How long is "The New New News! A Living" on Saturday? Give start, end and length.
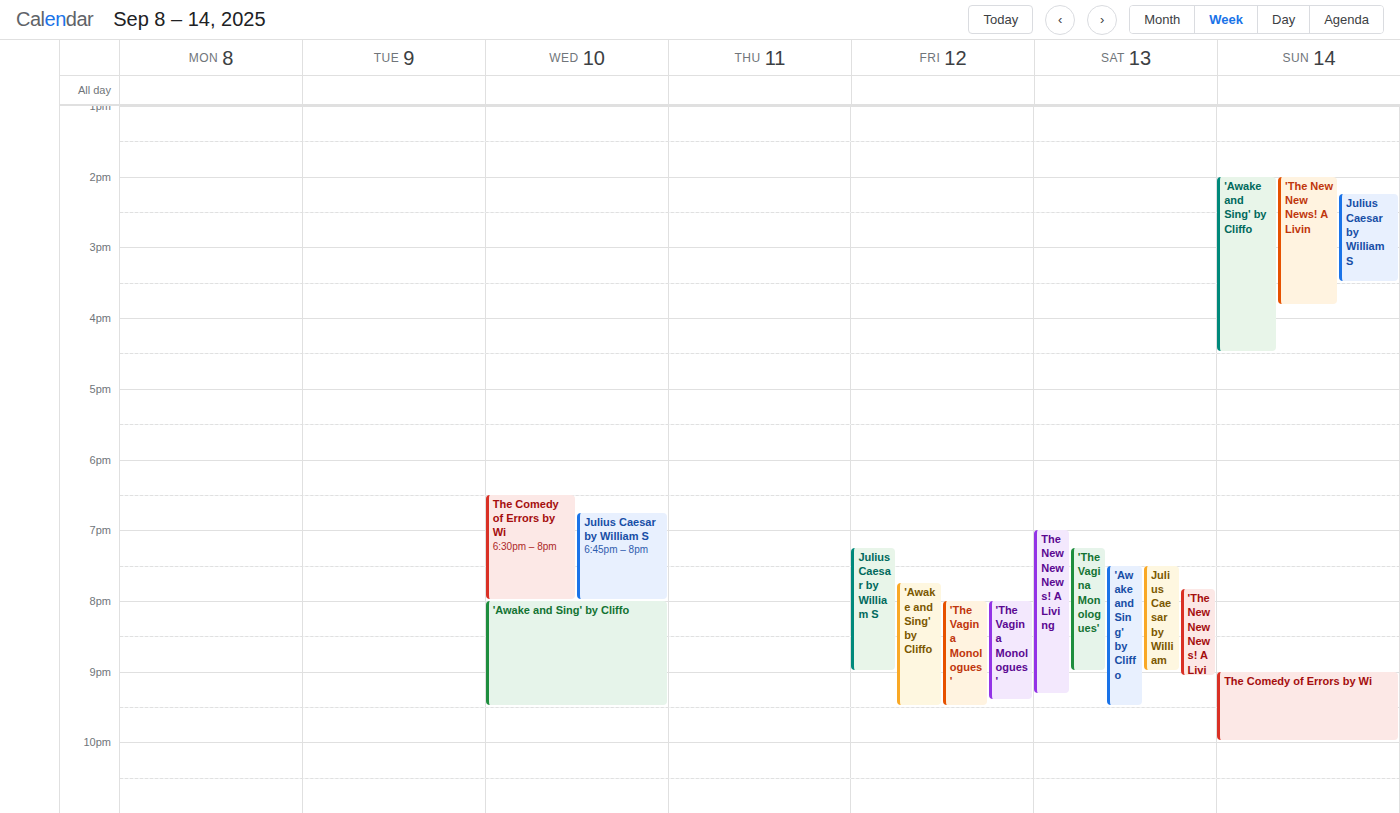
19:00 to 21:20, 2 hours 20 minutes